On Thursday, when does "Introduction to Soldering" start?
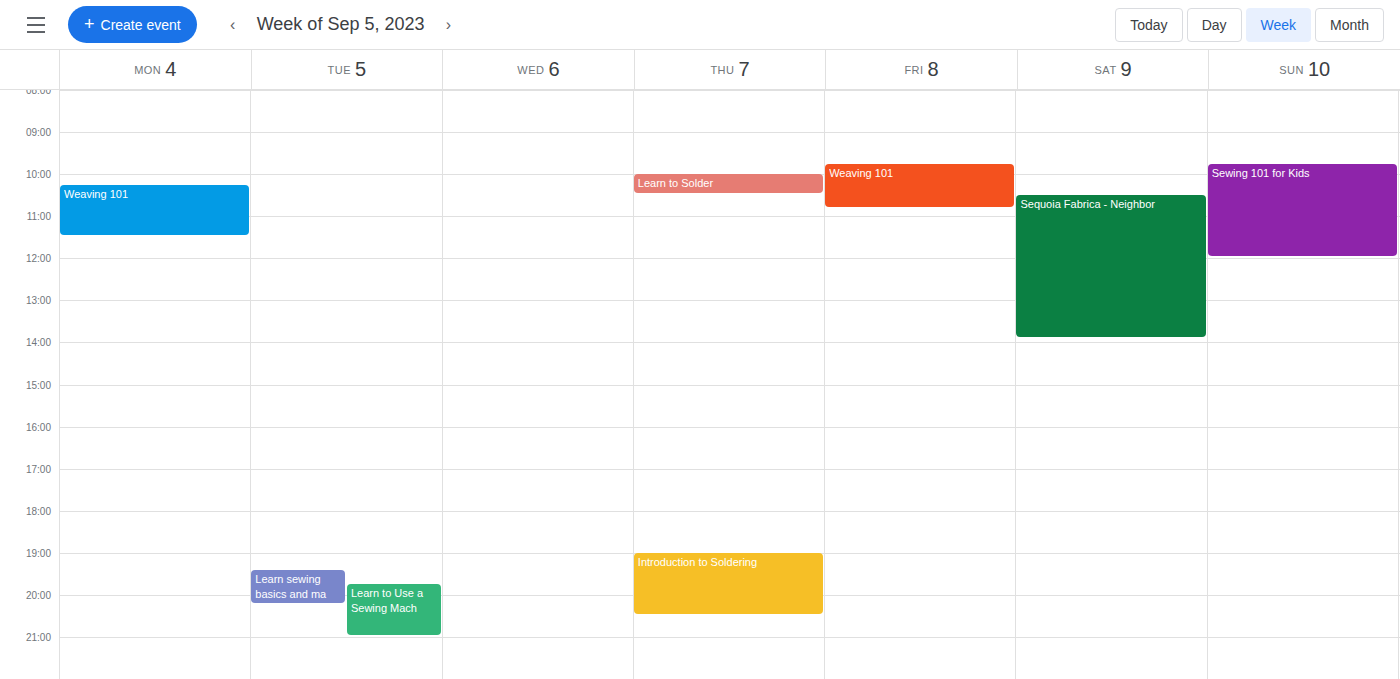
7:00 PM